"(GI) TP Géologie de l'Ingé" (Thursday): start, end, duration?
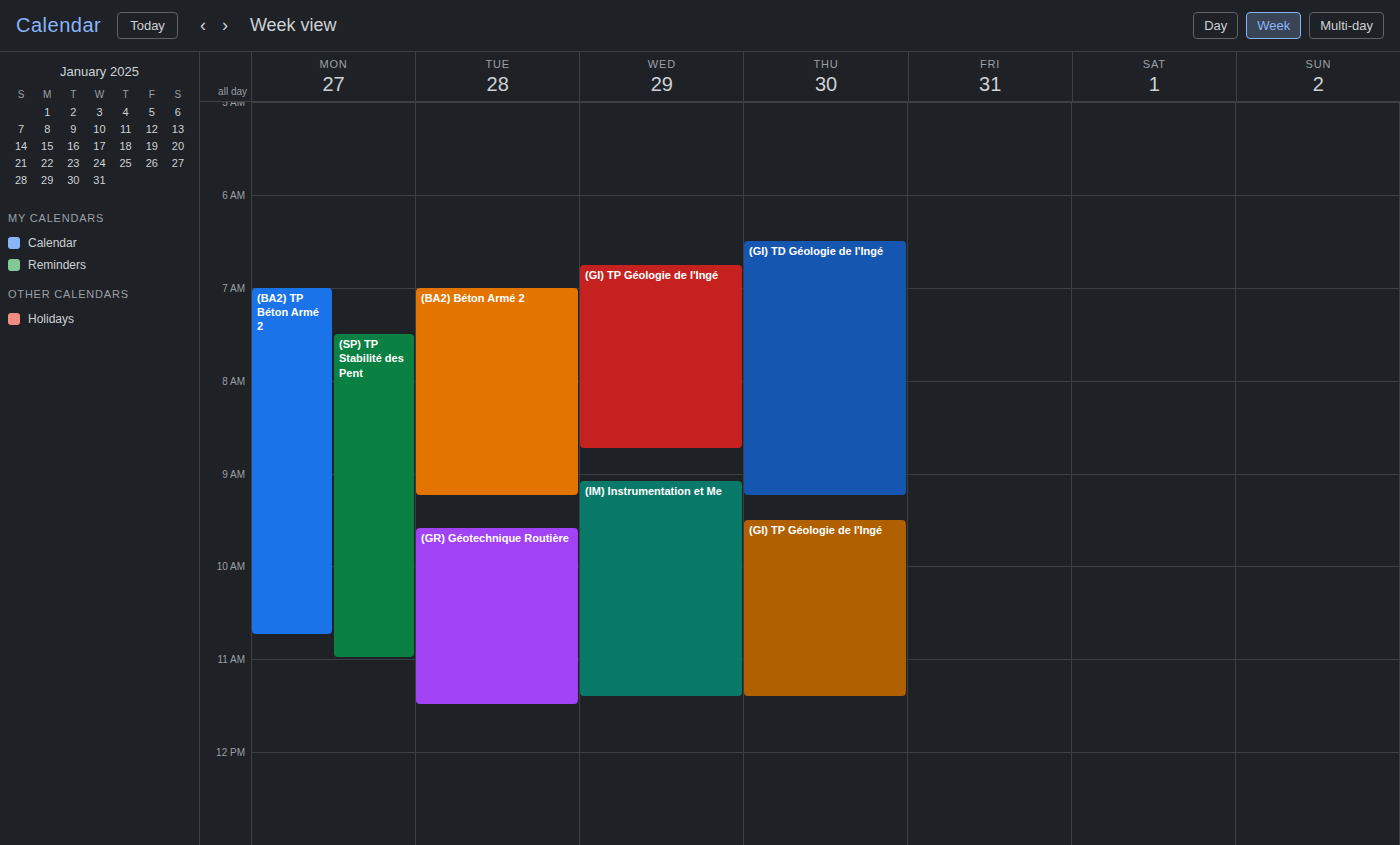
9:30 AM to 11:25 AM, 1 hour 55 minutes